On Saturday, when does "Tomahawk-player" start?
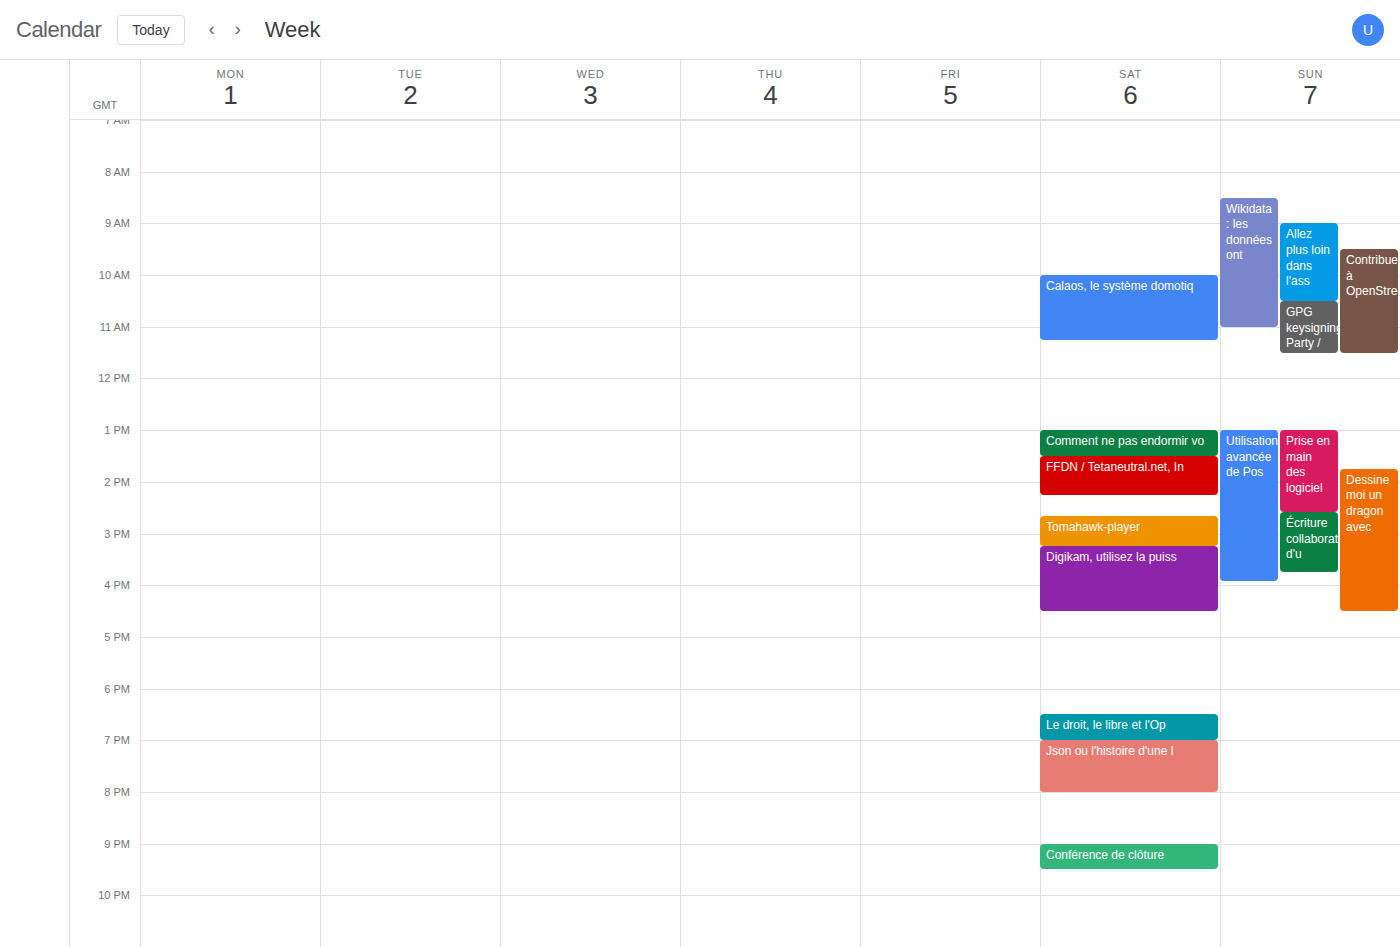
2:40 PM